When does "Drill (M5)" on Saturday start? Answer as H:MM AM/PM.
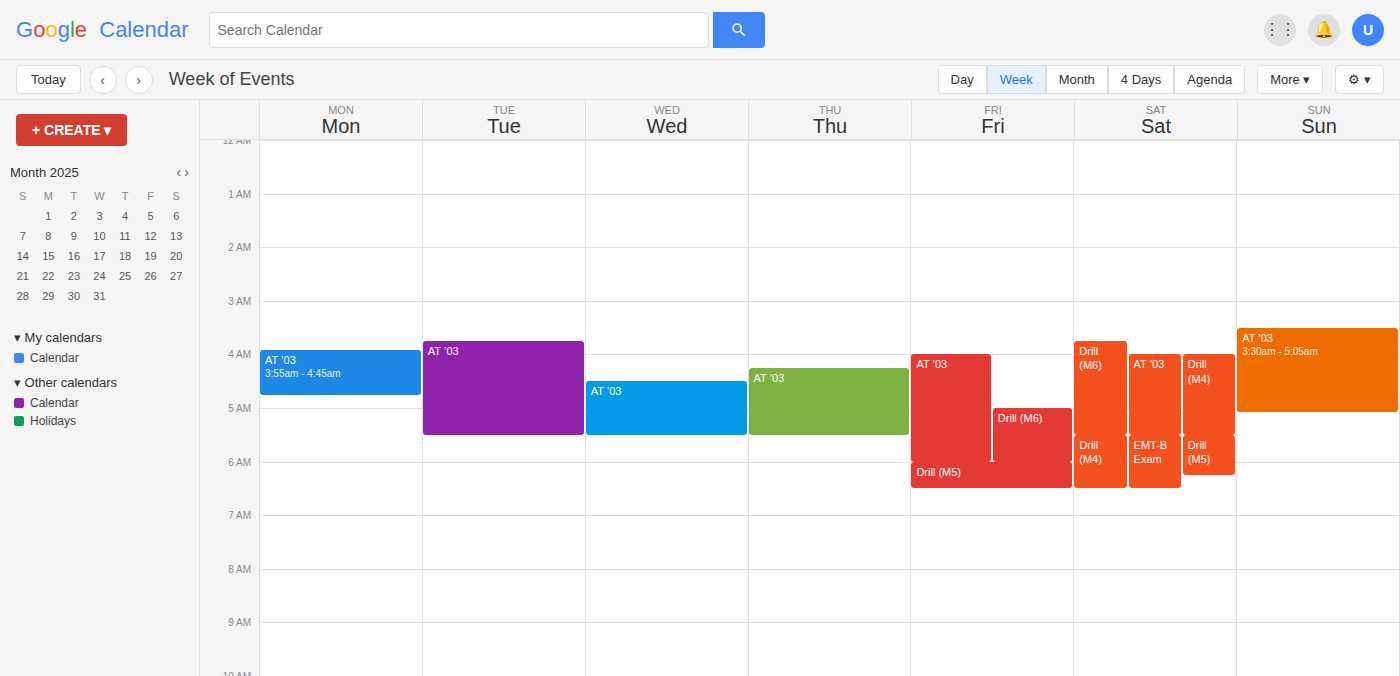
5:30 AM